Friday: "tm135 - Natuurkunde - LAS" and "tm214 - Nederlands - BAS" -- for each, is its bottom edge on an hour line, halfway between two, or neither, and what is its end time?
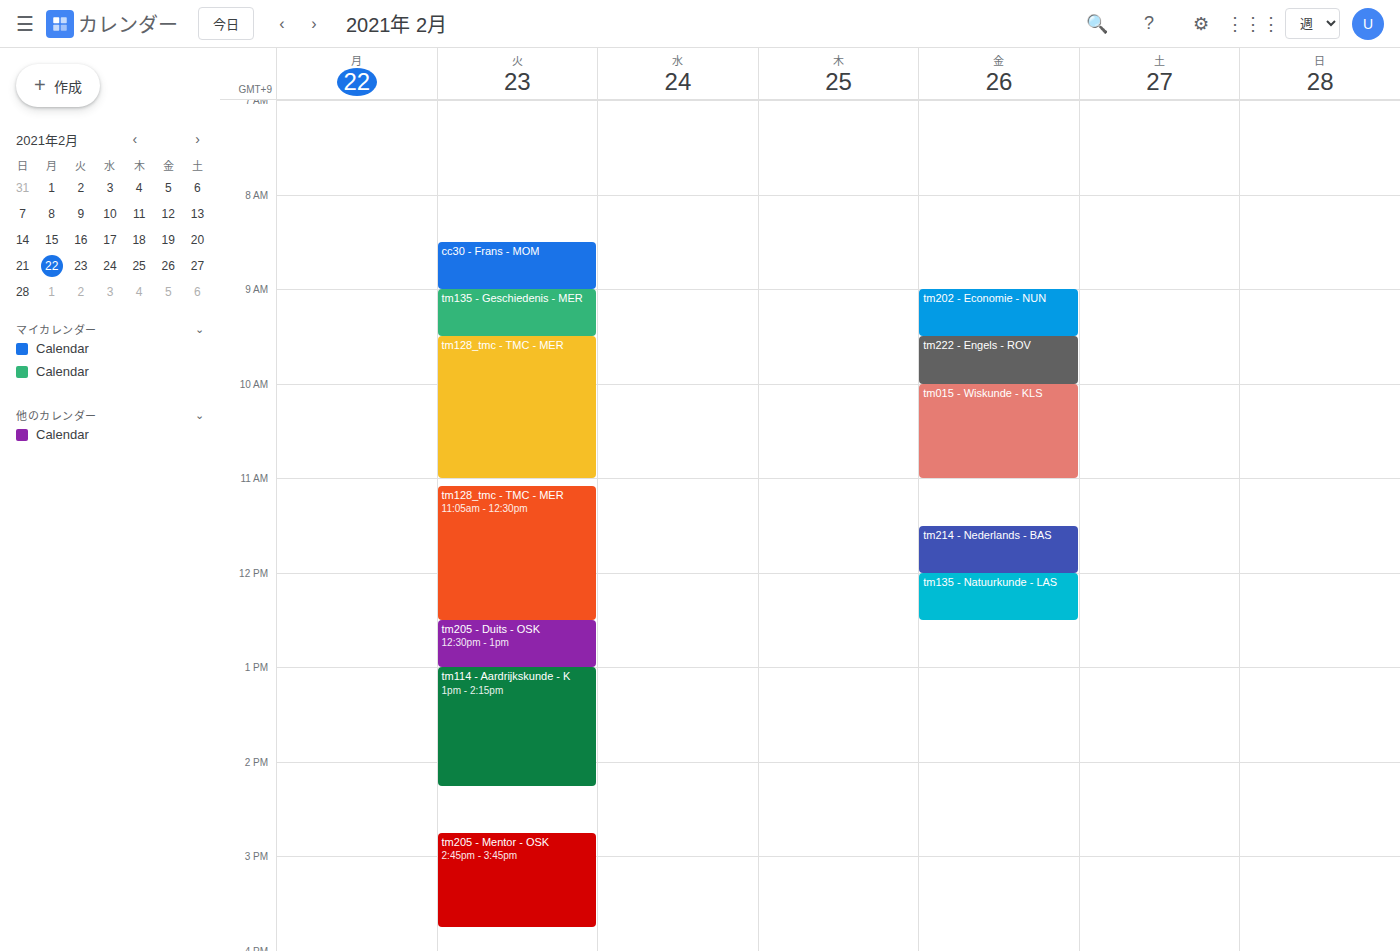
"tm135 - Natuurkunde - LAS": 12:30 PM, halfway between the 12 PM and 1 PM lines. "tm214 - Nederlands - BAS": 12:00 PM, exactly on the 12 PM line.